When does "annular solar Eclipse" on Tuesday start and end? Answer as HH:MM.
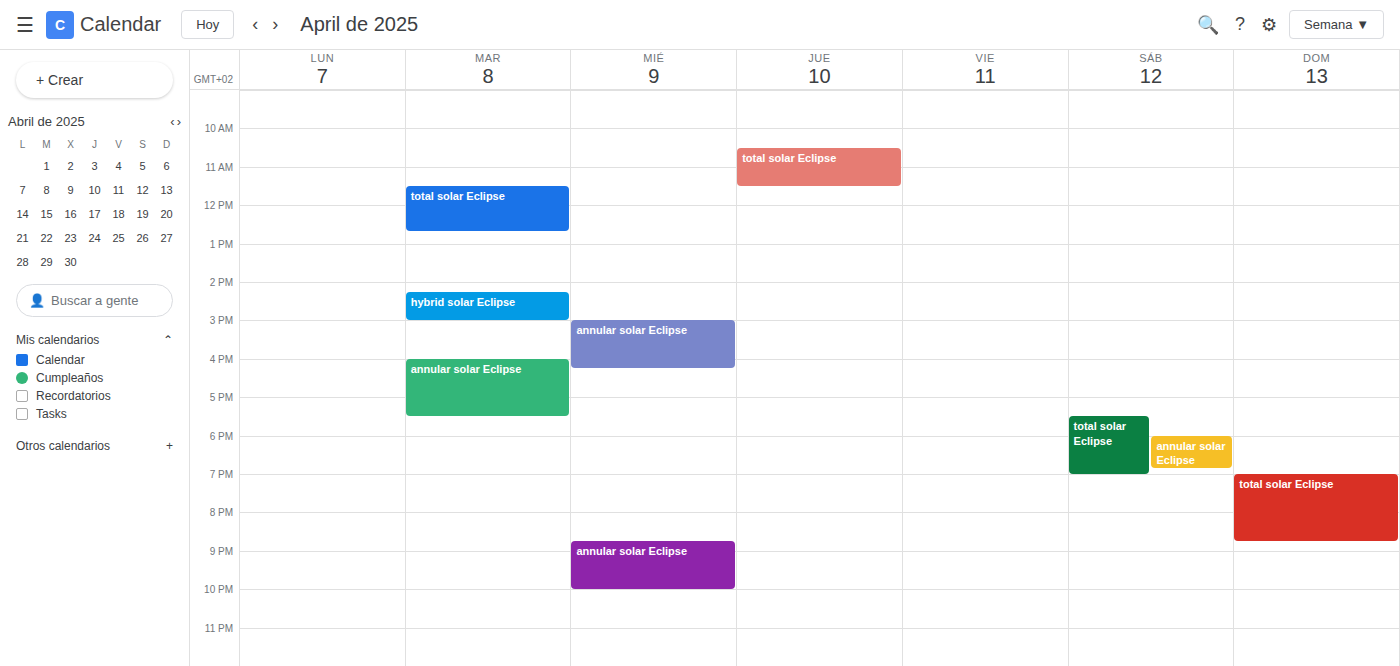
16:00 to 17:30